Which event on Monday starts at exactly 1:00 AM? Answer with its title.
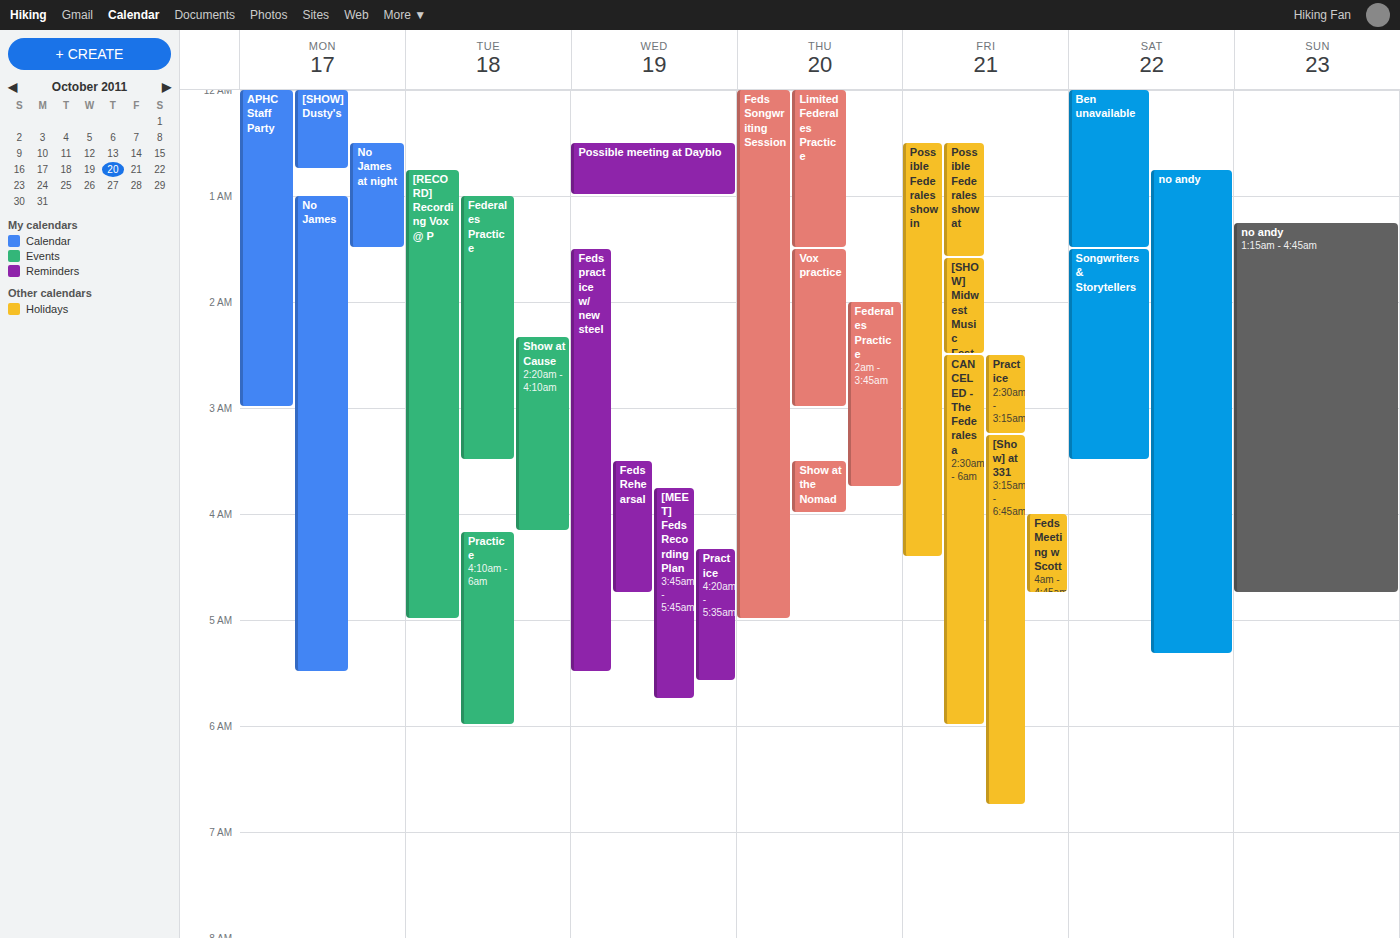
"No James"